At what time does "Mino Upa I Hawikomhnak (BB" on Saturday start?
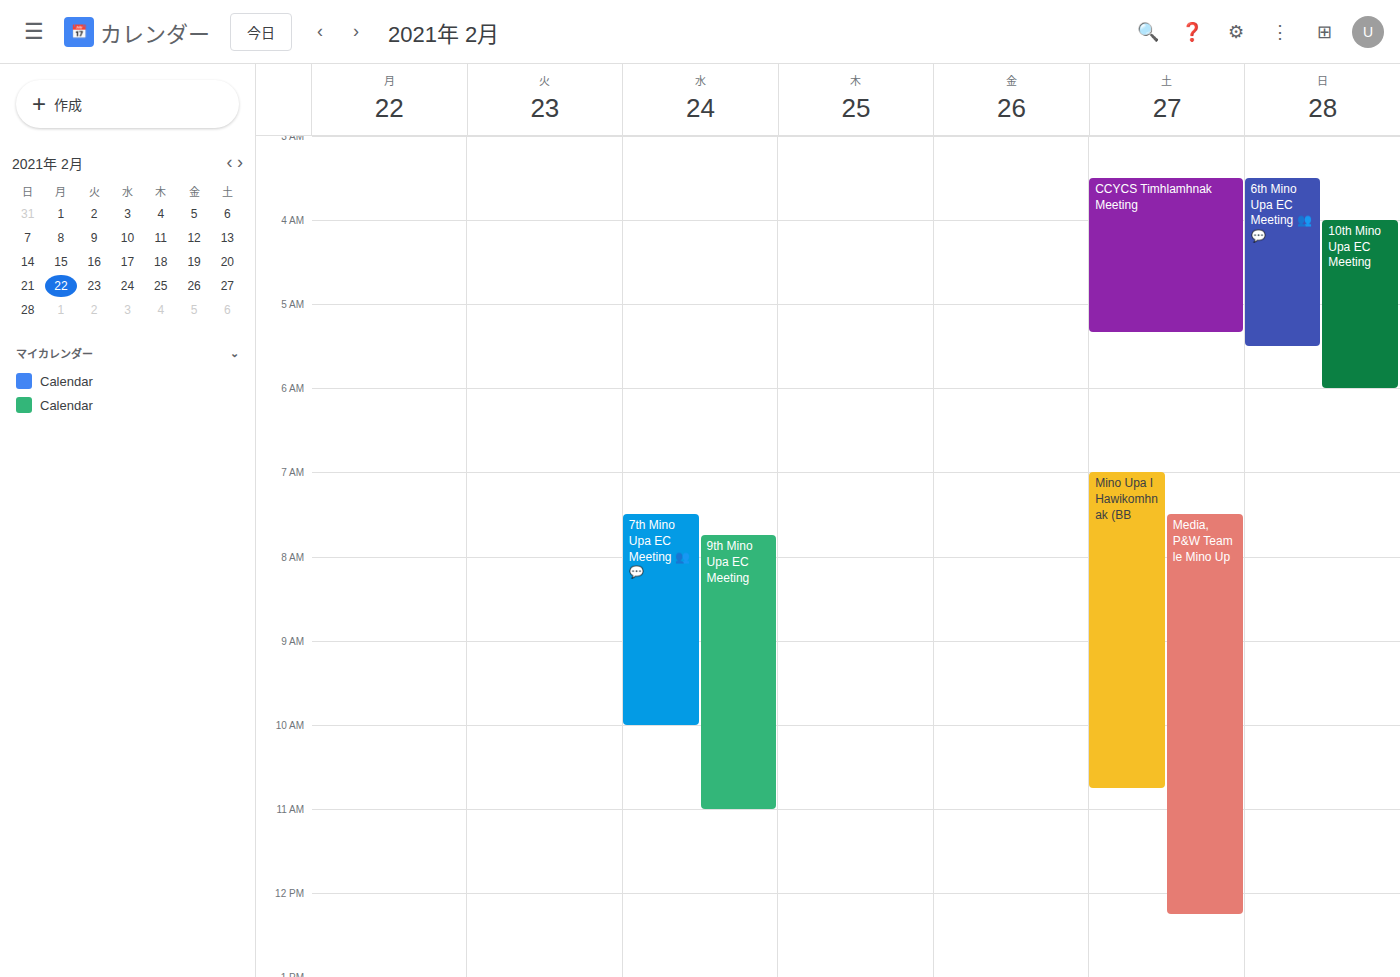
7:00 AM